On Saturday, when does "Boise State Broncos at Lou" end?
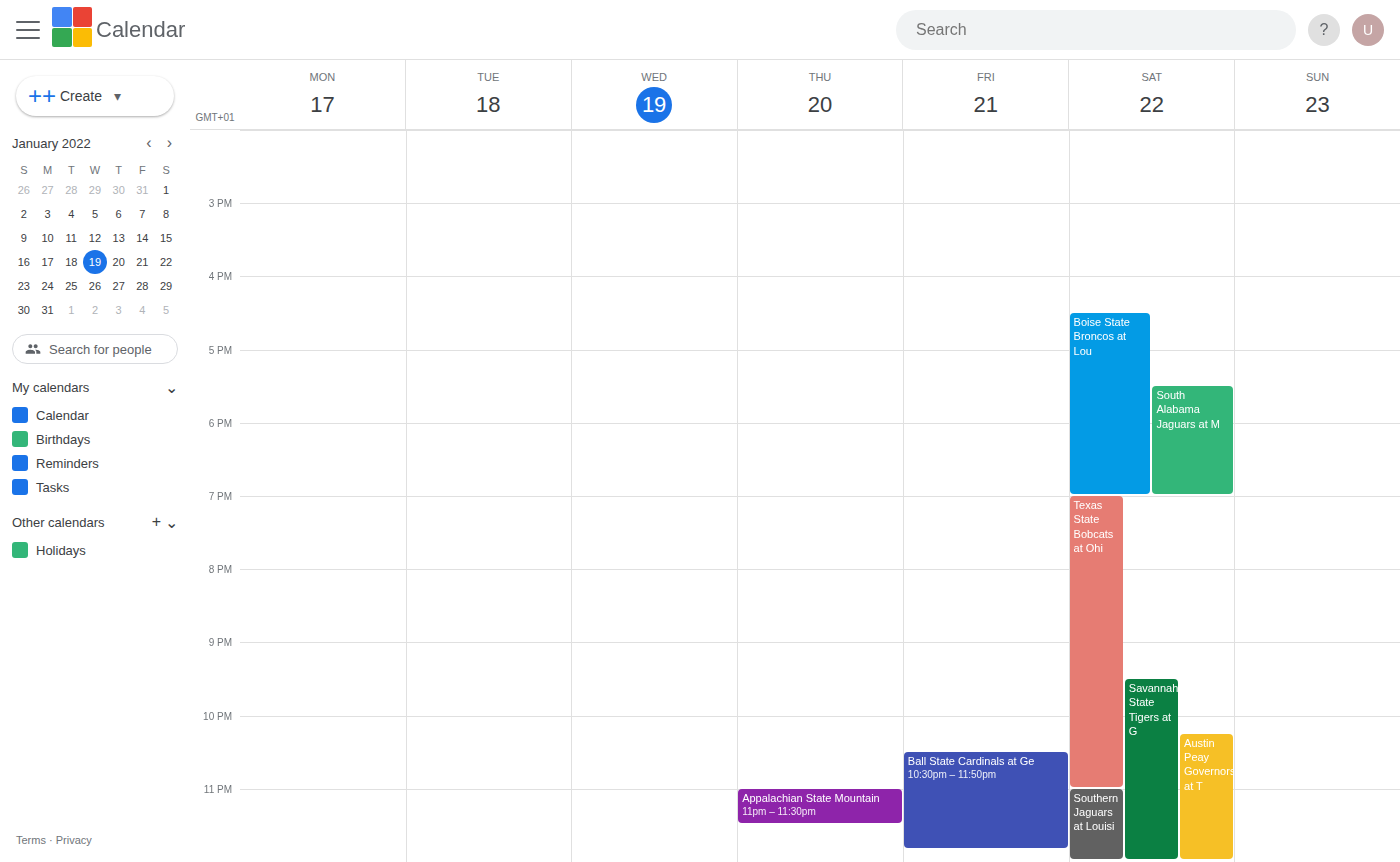
7:00 PM